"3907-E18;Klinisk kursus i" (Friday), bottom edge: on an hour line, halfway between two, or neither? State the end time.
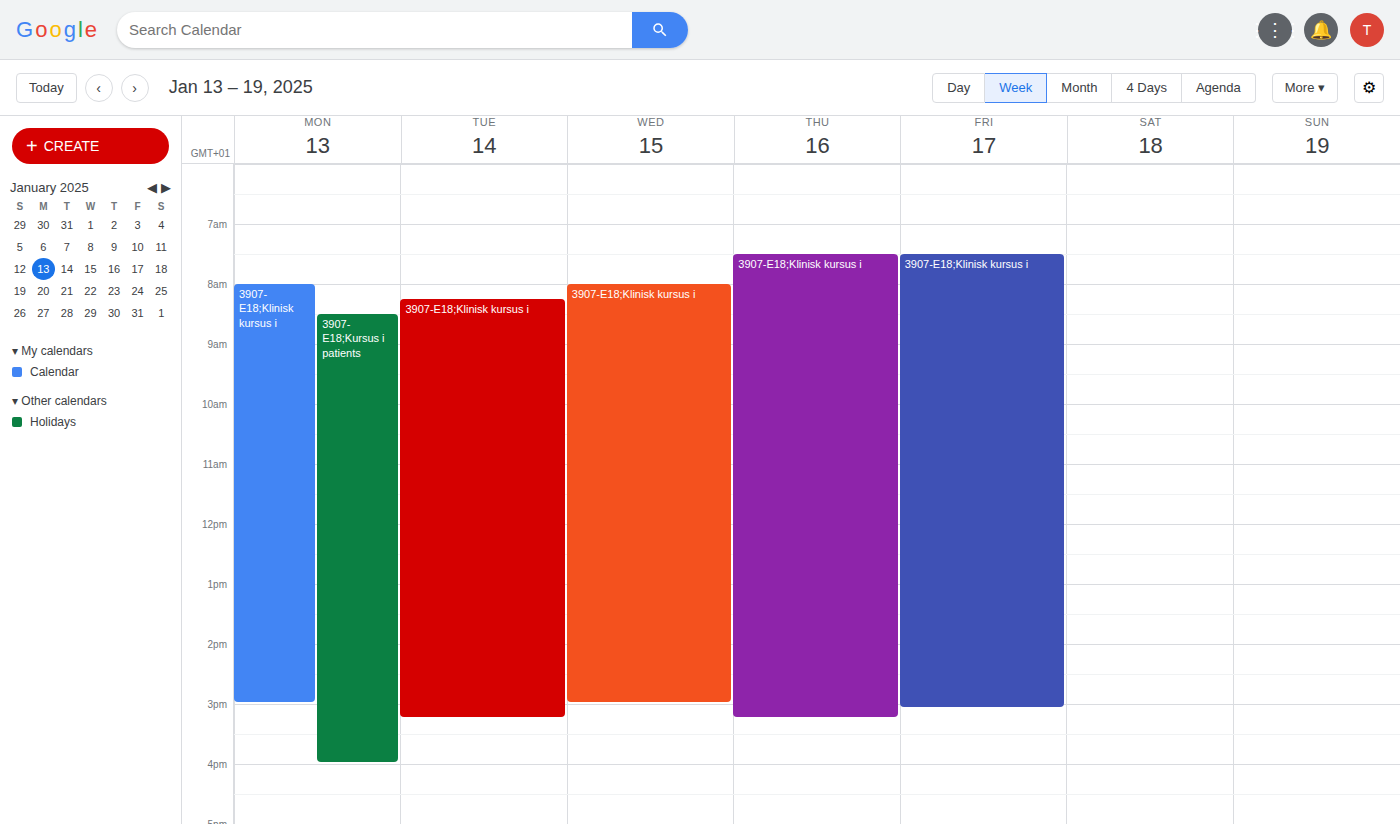
3:05 PM -- neither: 5 minutes below the 3 PM line and 55 minutes above the 4 PM line.